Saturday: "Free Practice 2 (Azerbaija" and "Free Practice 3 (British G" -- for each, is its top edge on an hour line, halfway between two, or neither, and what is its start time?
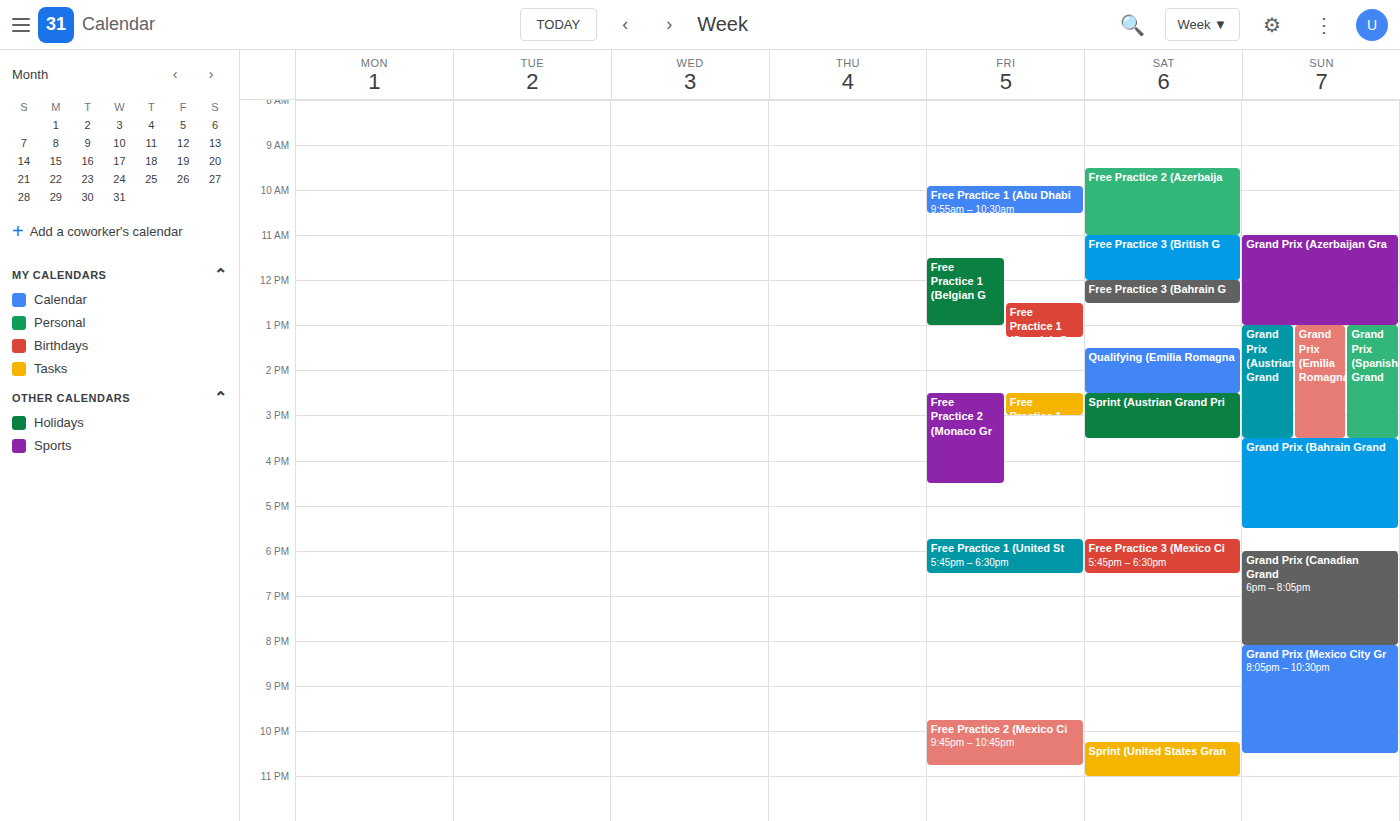
"Free Practice 2 (Azerbaija": 09:30, halfway between the 09:00 and 10:00 lines. "Free Practice 3 (British G": 11:00, exactly on the 11:00 line.